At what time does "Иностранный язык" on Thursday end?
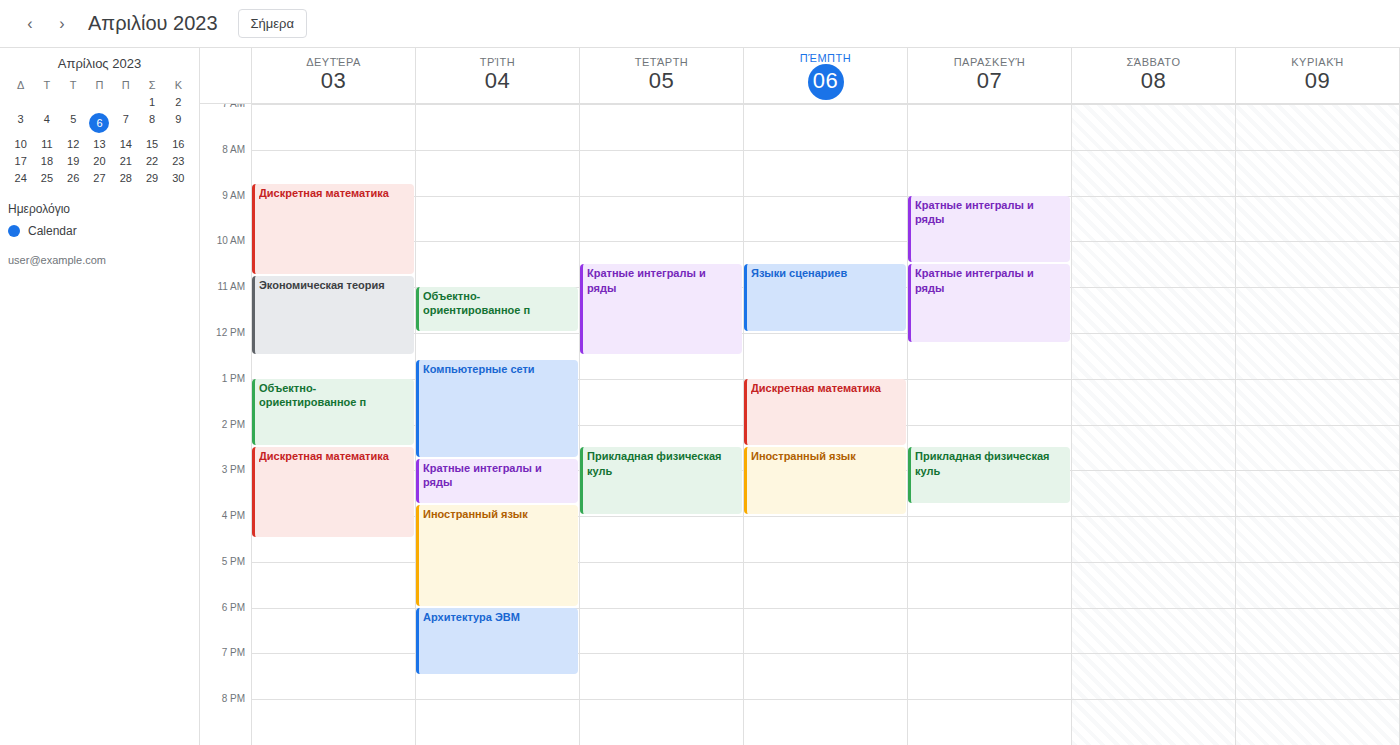
4:00 PM